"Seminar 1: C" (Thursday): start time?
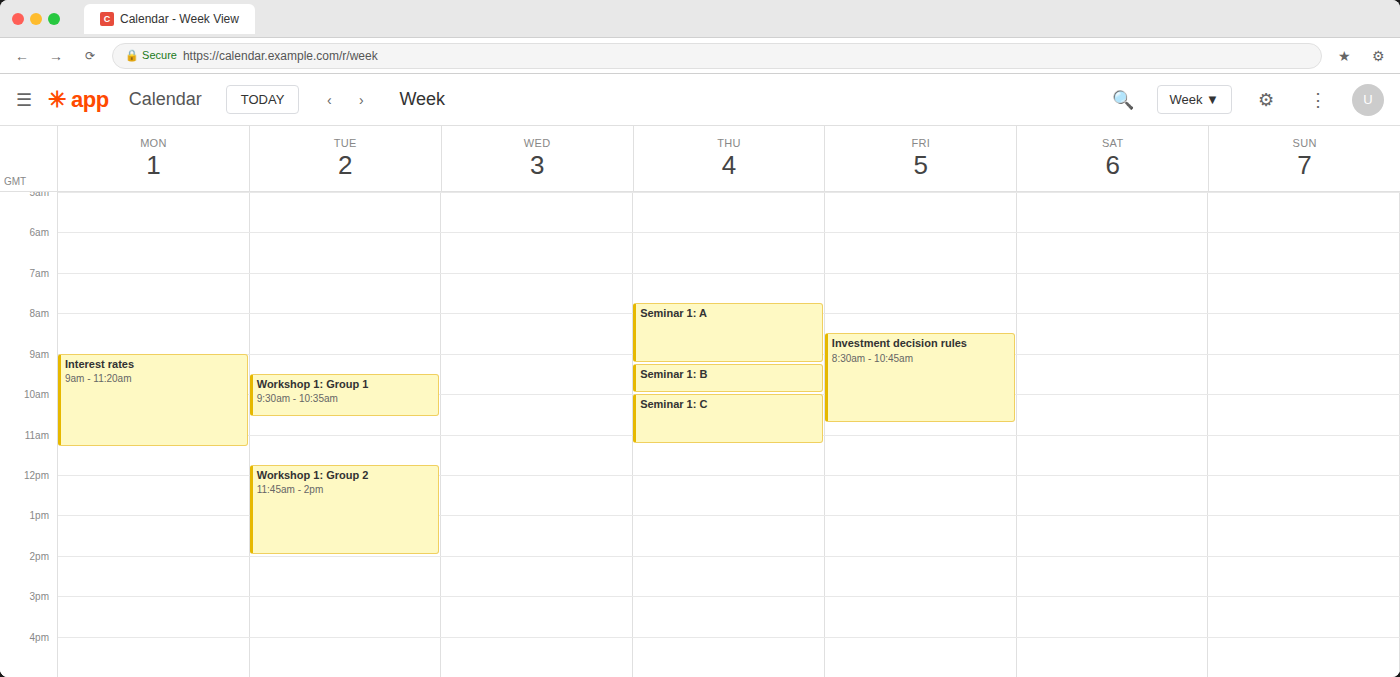
10:00 AM